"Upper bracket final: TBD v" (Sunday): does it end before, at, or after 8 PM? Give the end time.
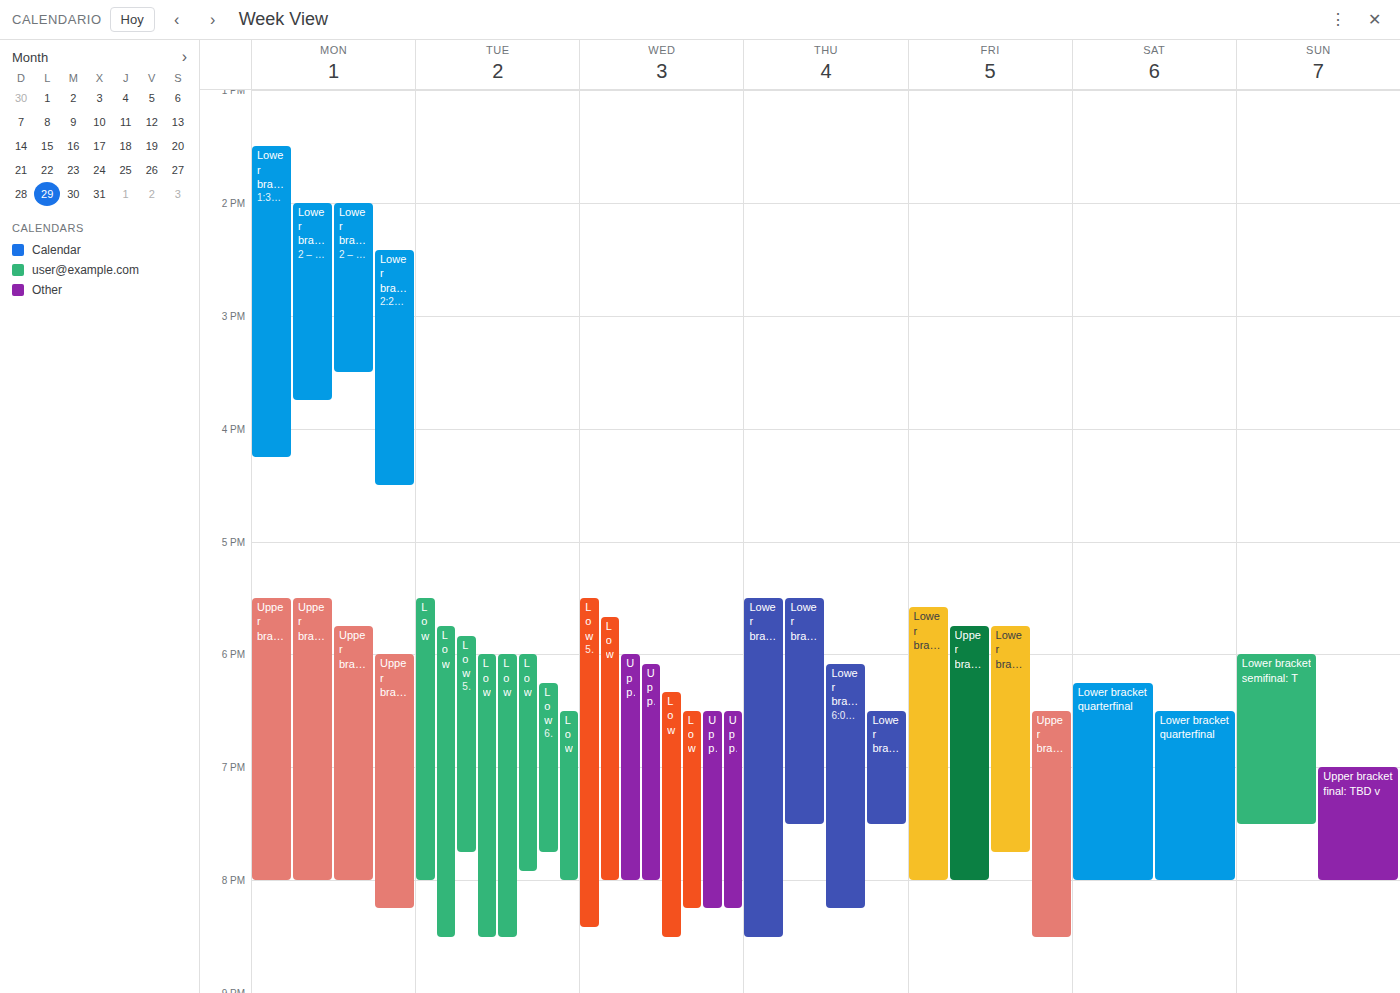
8:00 PM -- exactly at 8 PM, on the 8 PM line.